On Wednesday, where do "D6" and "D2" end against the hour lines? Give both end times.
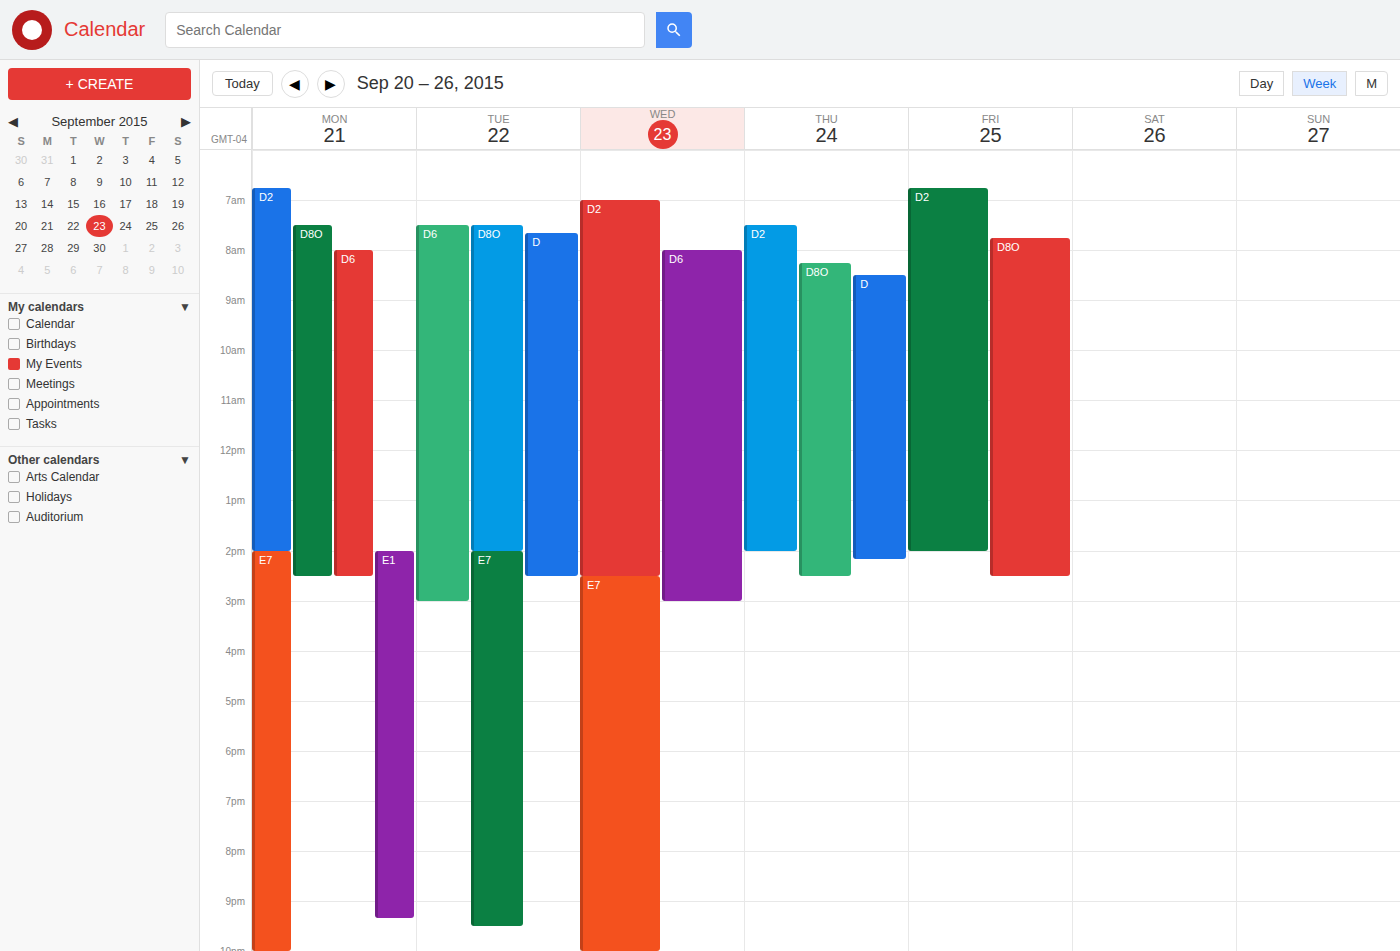
"D6": 15:00, exactly on the 15:00 line. "D2": 14:30, halfway between the 14:00 and 15:00 lines.